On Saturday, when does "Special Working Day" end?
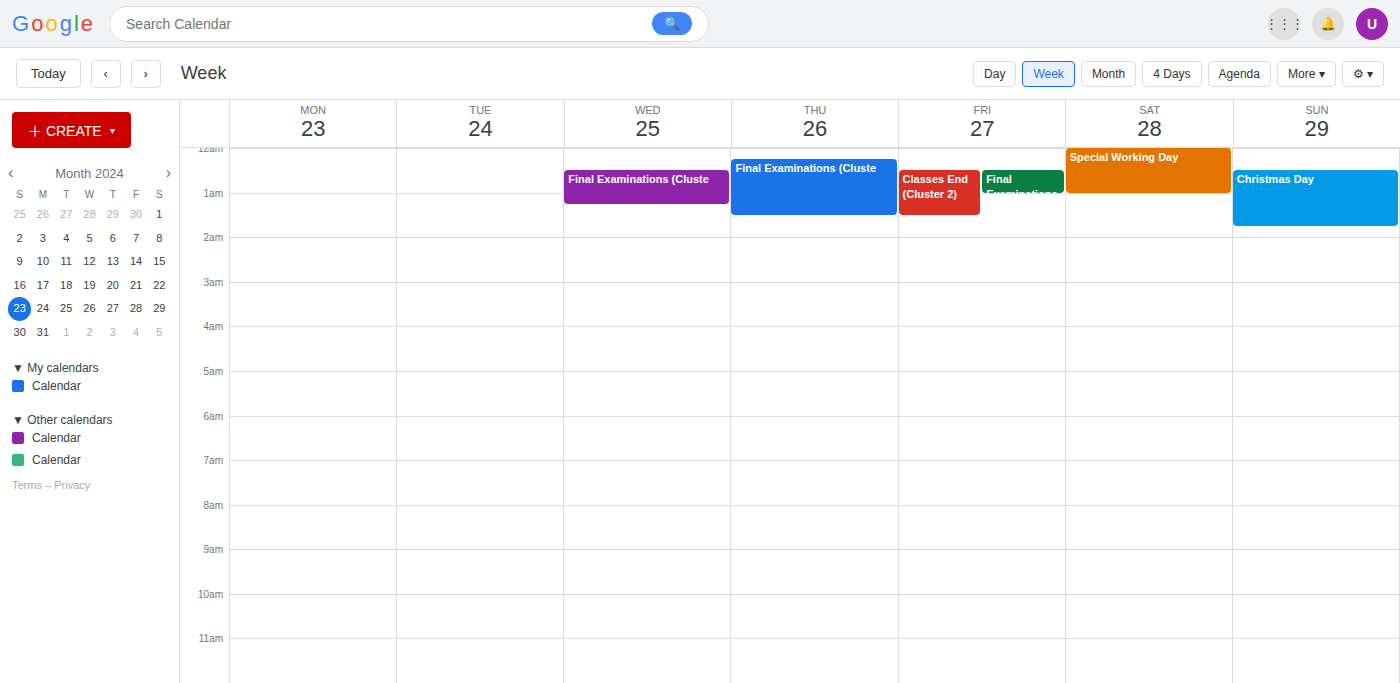
01:00